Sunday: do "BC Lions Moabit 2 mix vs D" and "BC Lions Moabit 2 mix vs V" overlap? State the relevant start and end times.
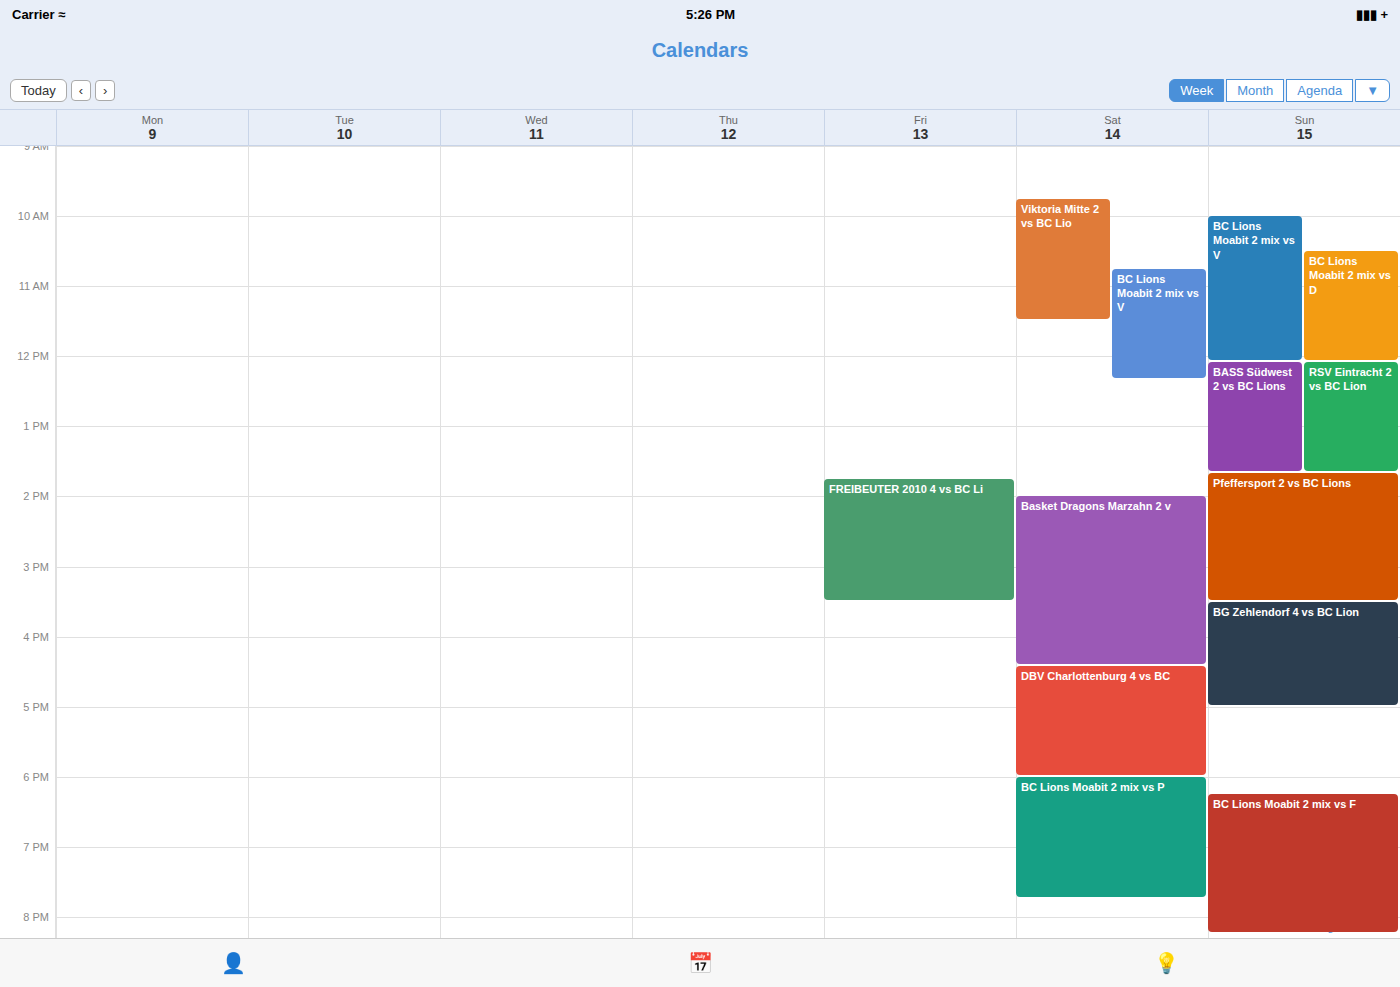
"BC Lions Moabit 2 mix vs D" runs 10:30 AM to 12:05 PM, inside "BC Lions Moabit 2 mix vs V" -- they overlap.